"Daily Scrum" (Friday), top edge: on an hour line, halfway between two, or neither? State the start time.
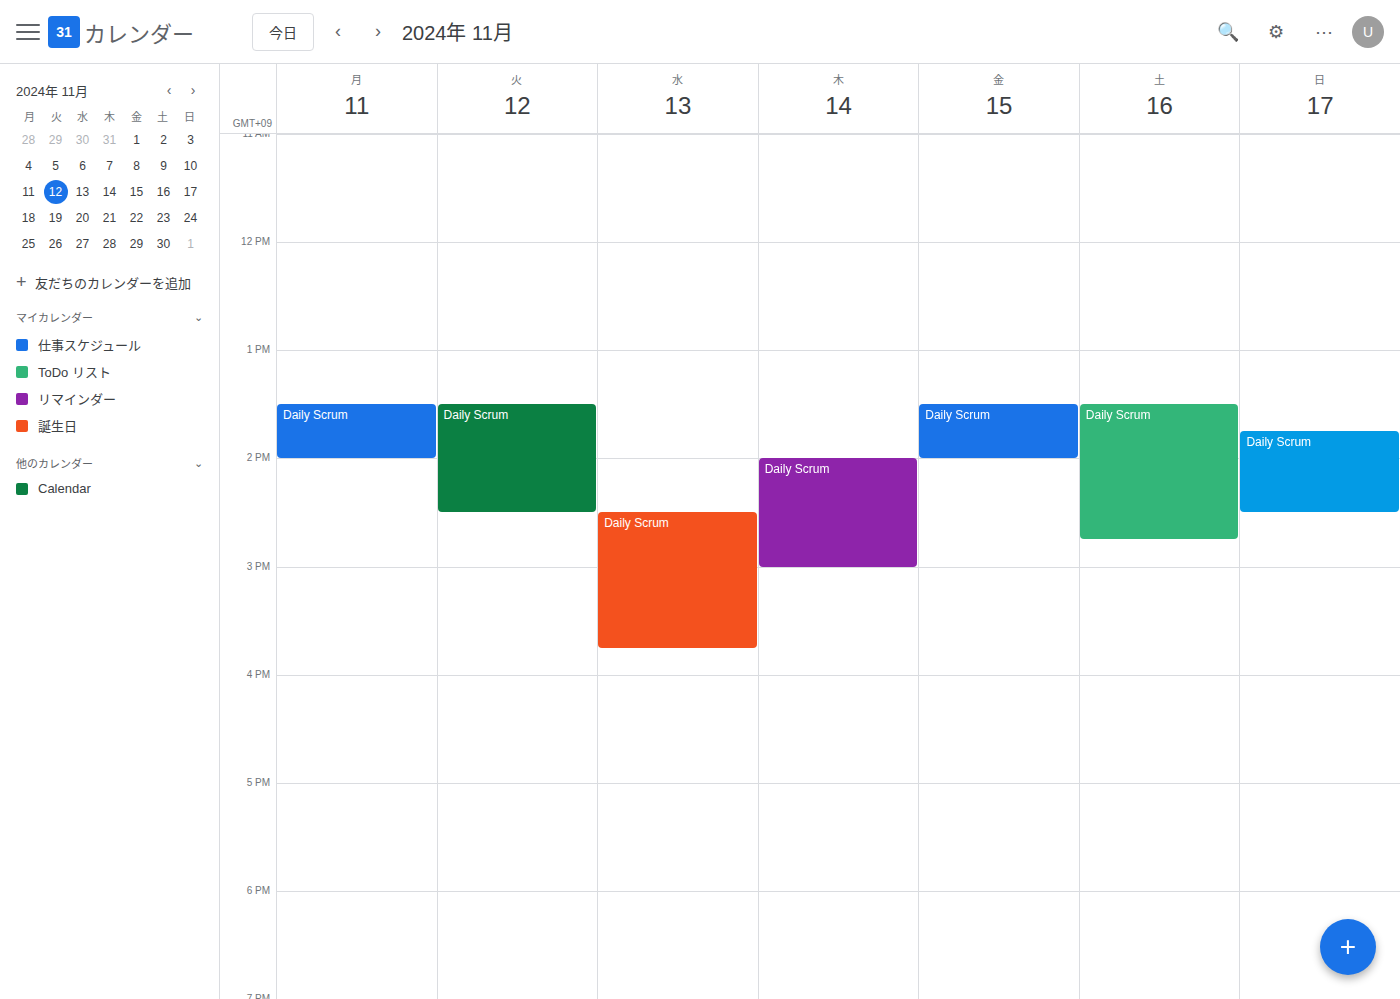
1:30 PM -- halfway between the 1 PM and 2 PM lines.